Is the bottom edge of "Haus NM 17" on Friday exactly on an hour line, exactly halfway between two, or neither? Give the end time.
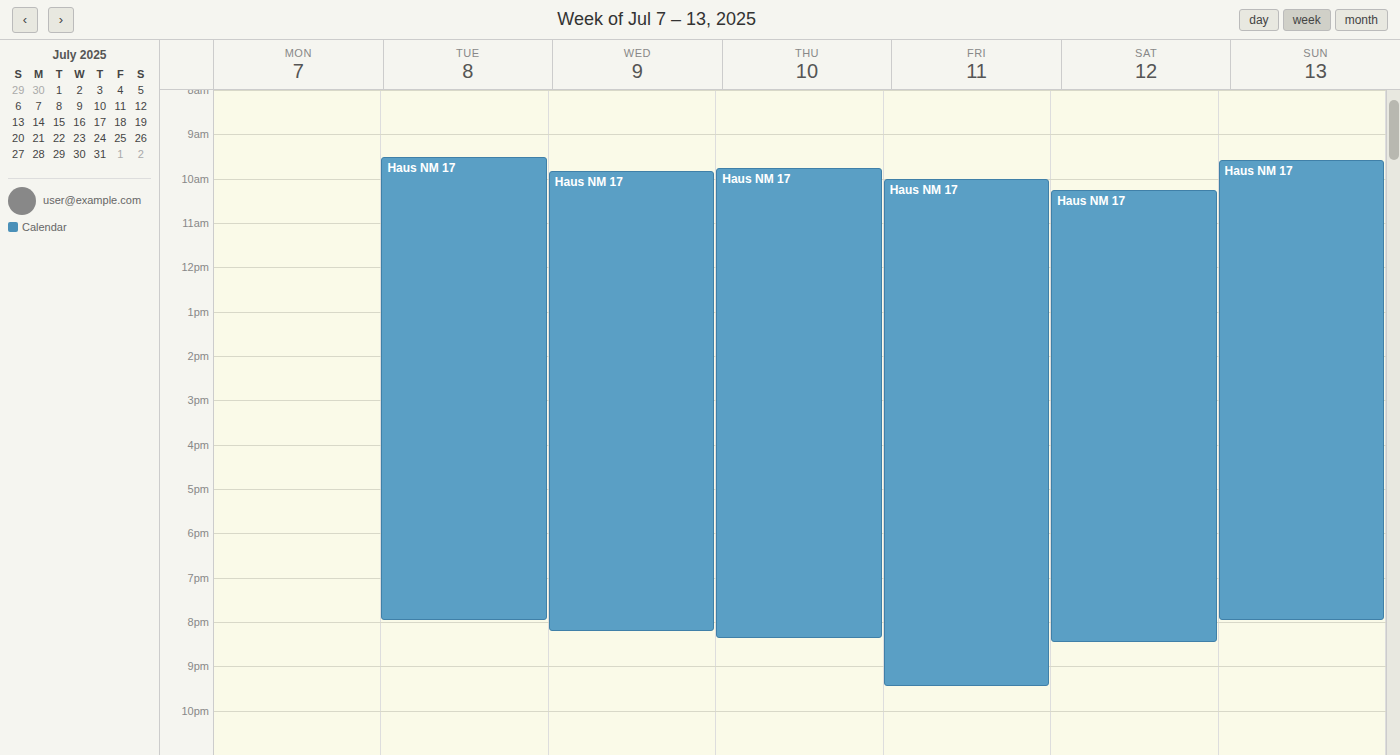
9:30 PM -- halfway between the 9 PM and 10 PM lines.